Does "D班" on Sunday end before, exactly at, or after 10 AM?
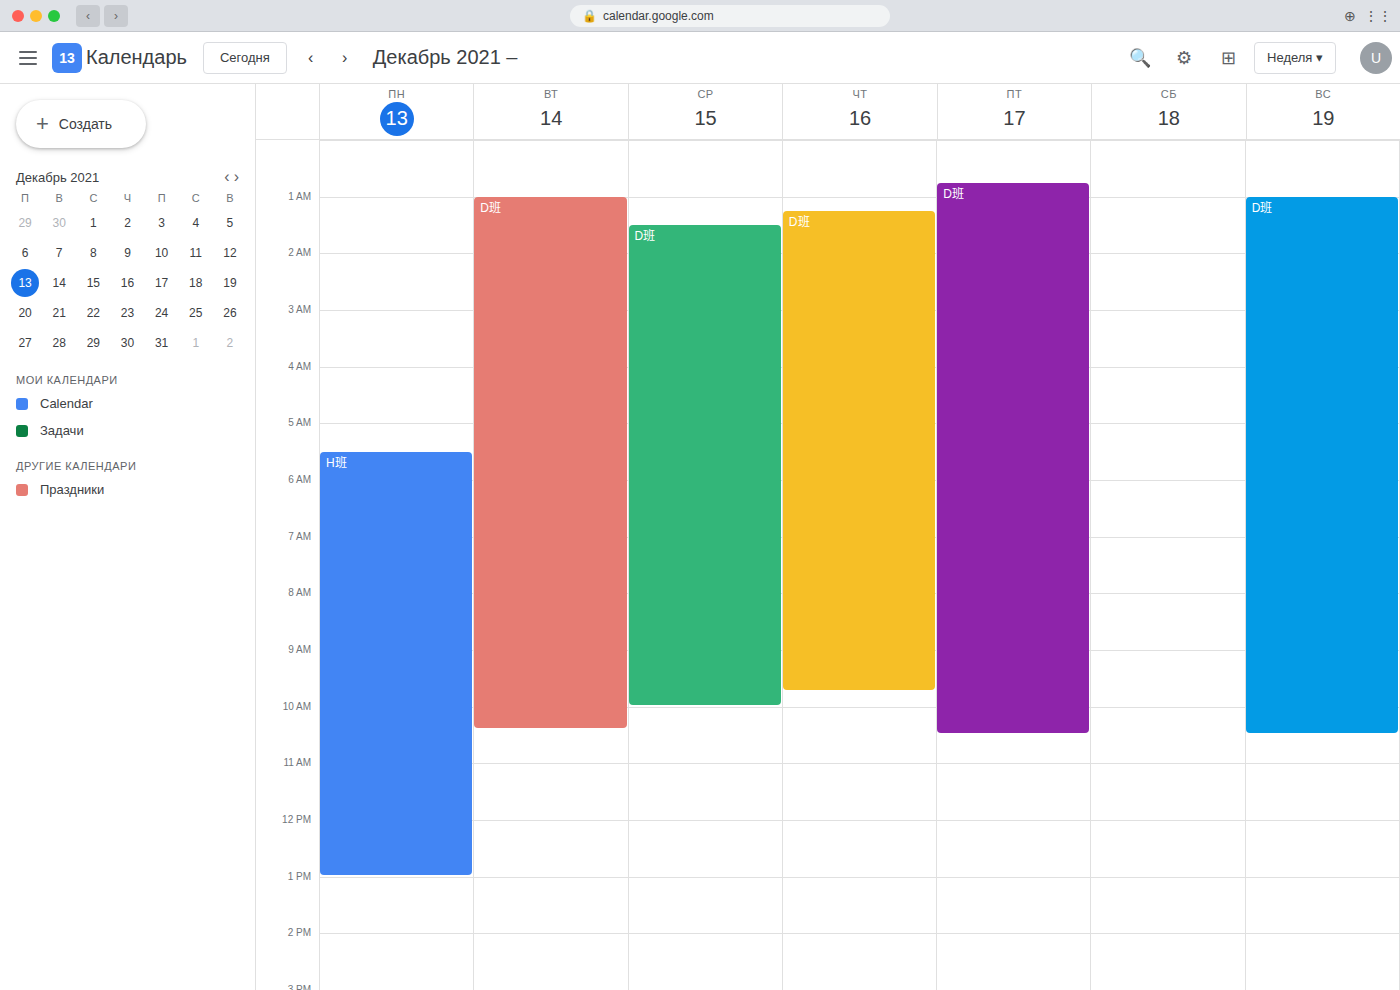
10:30 AM -- after 10 AM, 30 minutes below the 10 AM line.